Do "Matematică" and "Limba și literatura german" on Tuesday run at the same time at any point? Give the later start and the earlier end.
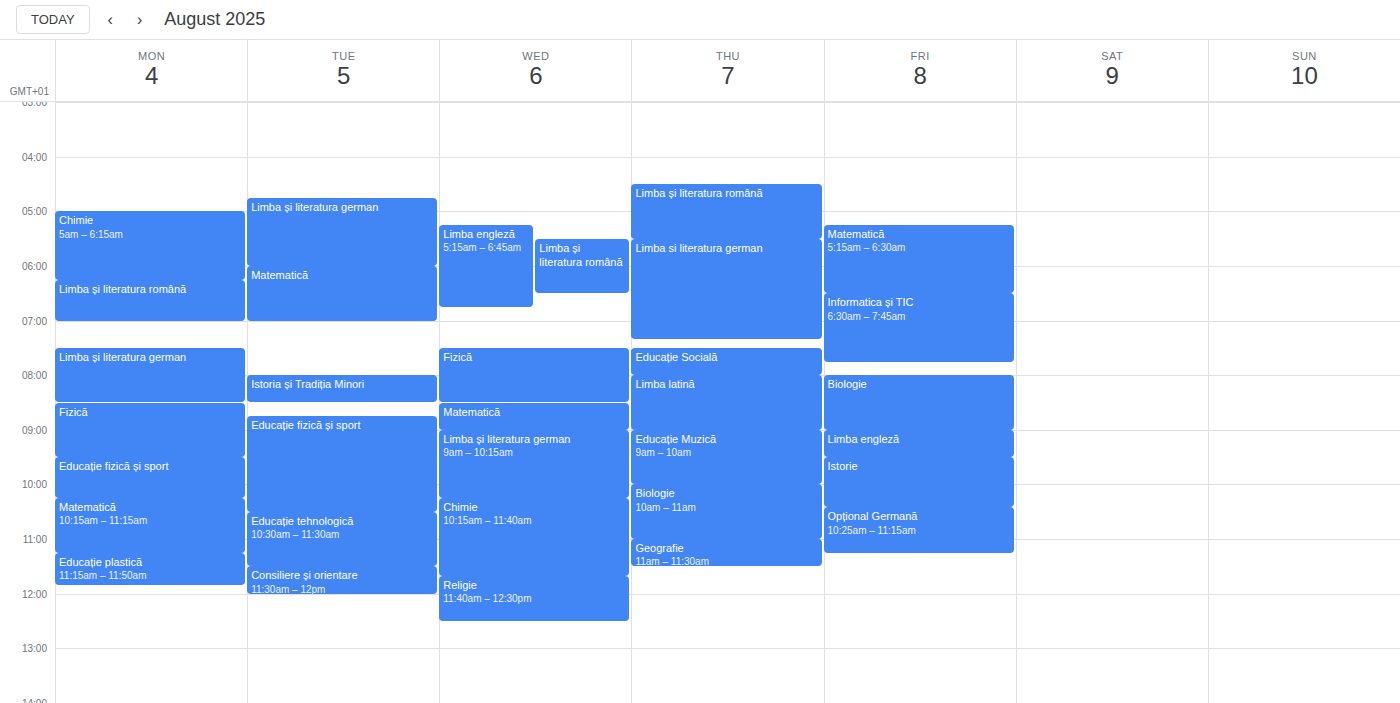
"Limba și literatura german" ends at 6:00 AM, exactly when "Matematică" starts -- they touch but do not overlap.